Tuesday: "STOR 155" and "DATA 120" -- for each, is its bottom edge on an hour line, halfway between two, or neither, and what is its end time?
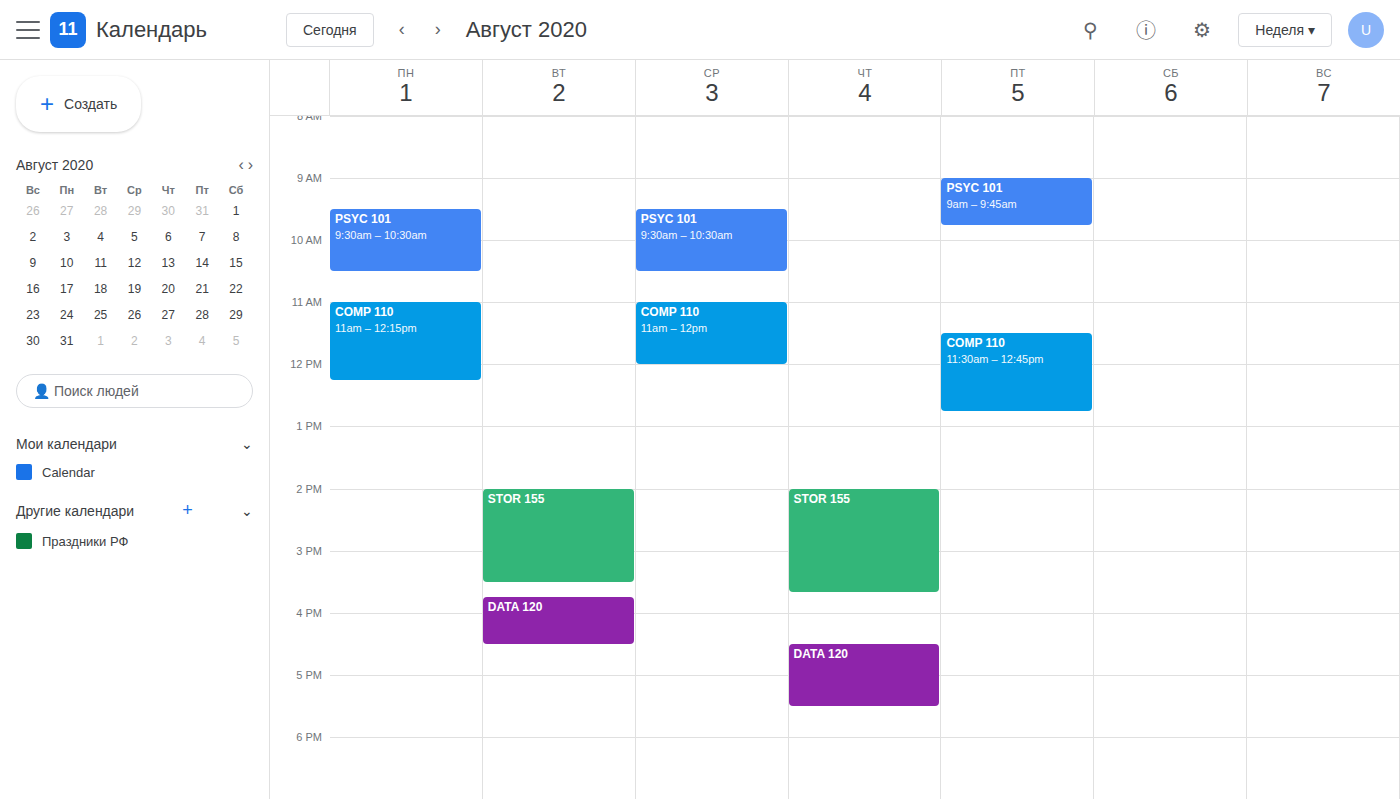
"STOR 155": 3:30 PM, halfway between the 3 PM and 4 PM lines. "DATA 120": 4:30 PM, halfway between the 4 PM and 5 PM lines.